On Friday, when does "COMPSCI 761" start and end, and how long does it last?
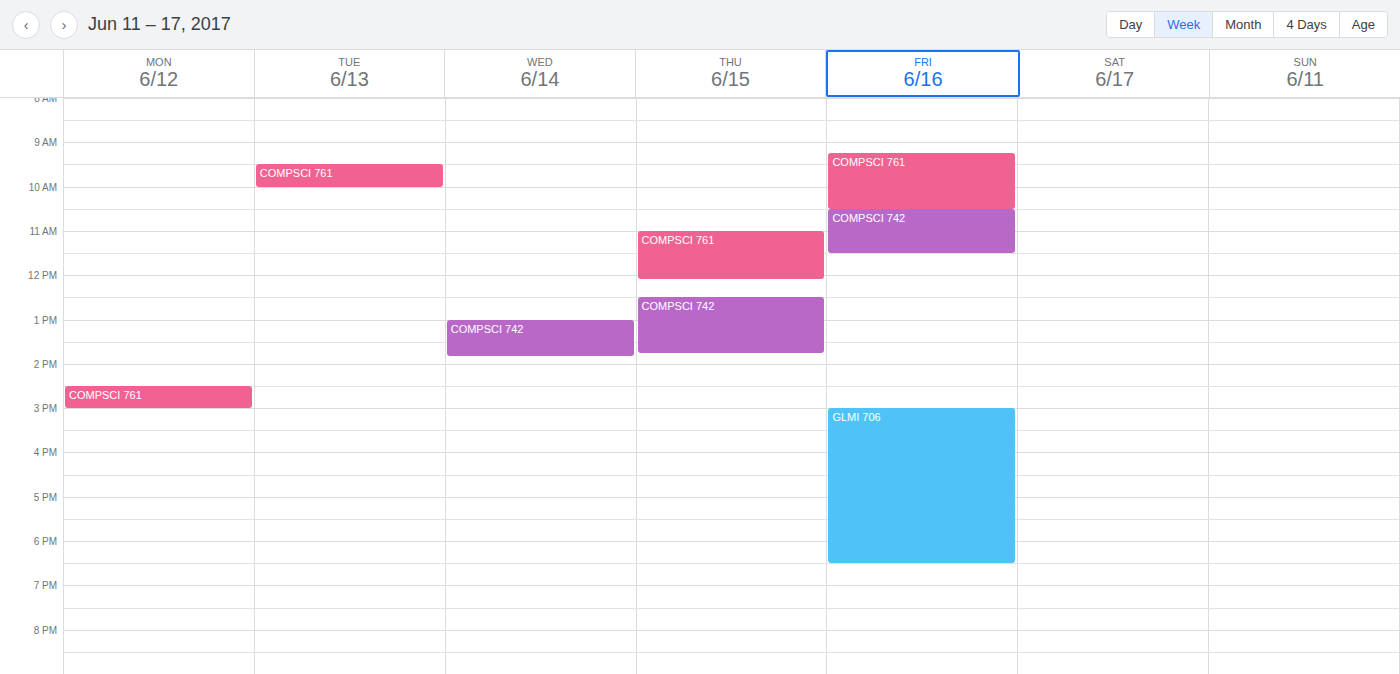
09:15 to 10:30, 1 hour 15 minutes